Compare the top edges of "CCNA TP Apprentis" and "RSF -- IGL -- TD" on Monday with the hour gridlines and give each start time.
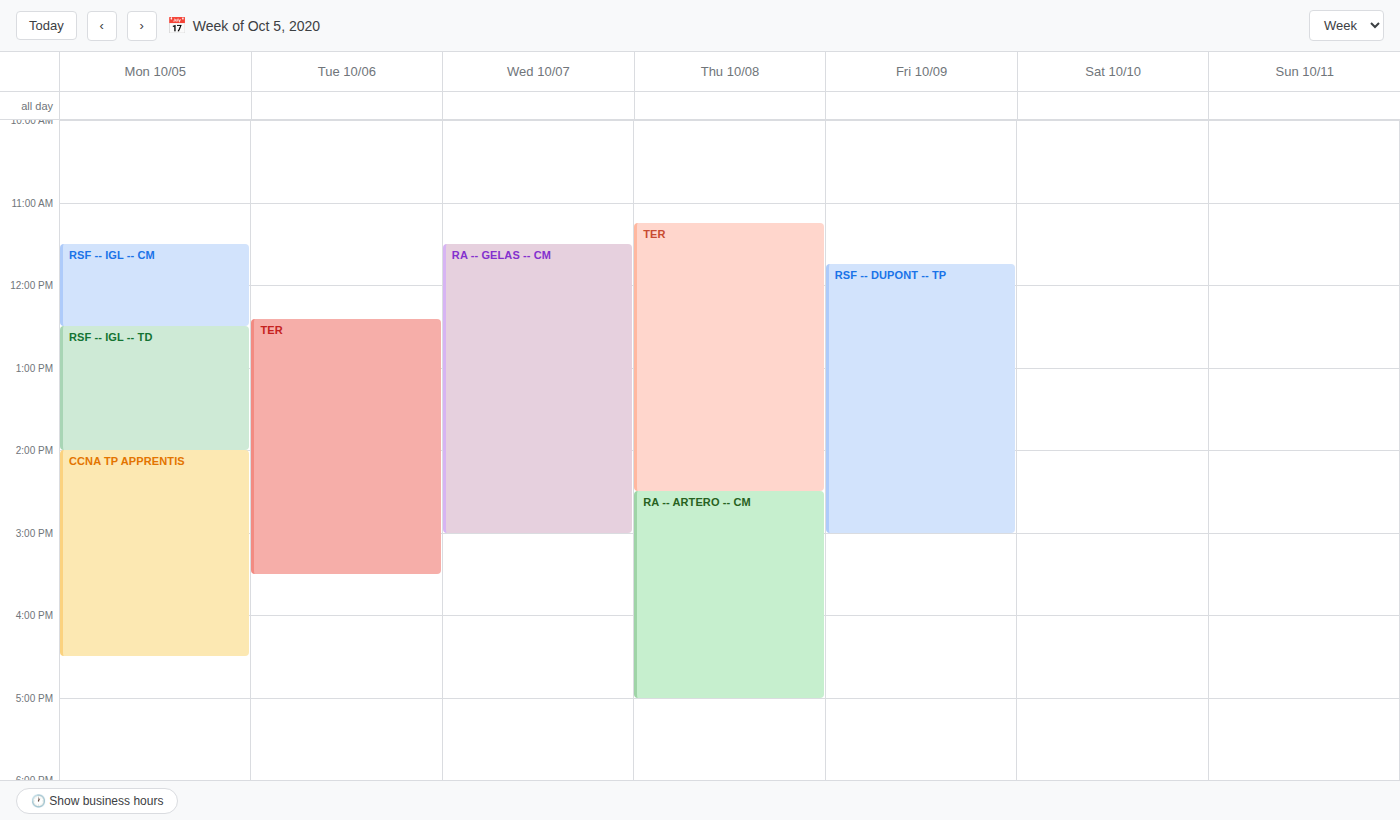
"CCNA TP Apprentis": 2:00 PM, exactly on the 2 PM line. "RSF -- IGL -- TD": 12:30 PM, halfway between the 12 PM and 1 PM lines.